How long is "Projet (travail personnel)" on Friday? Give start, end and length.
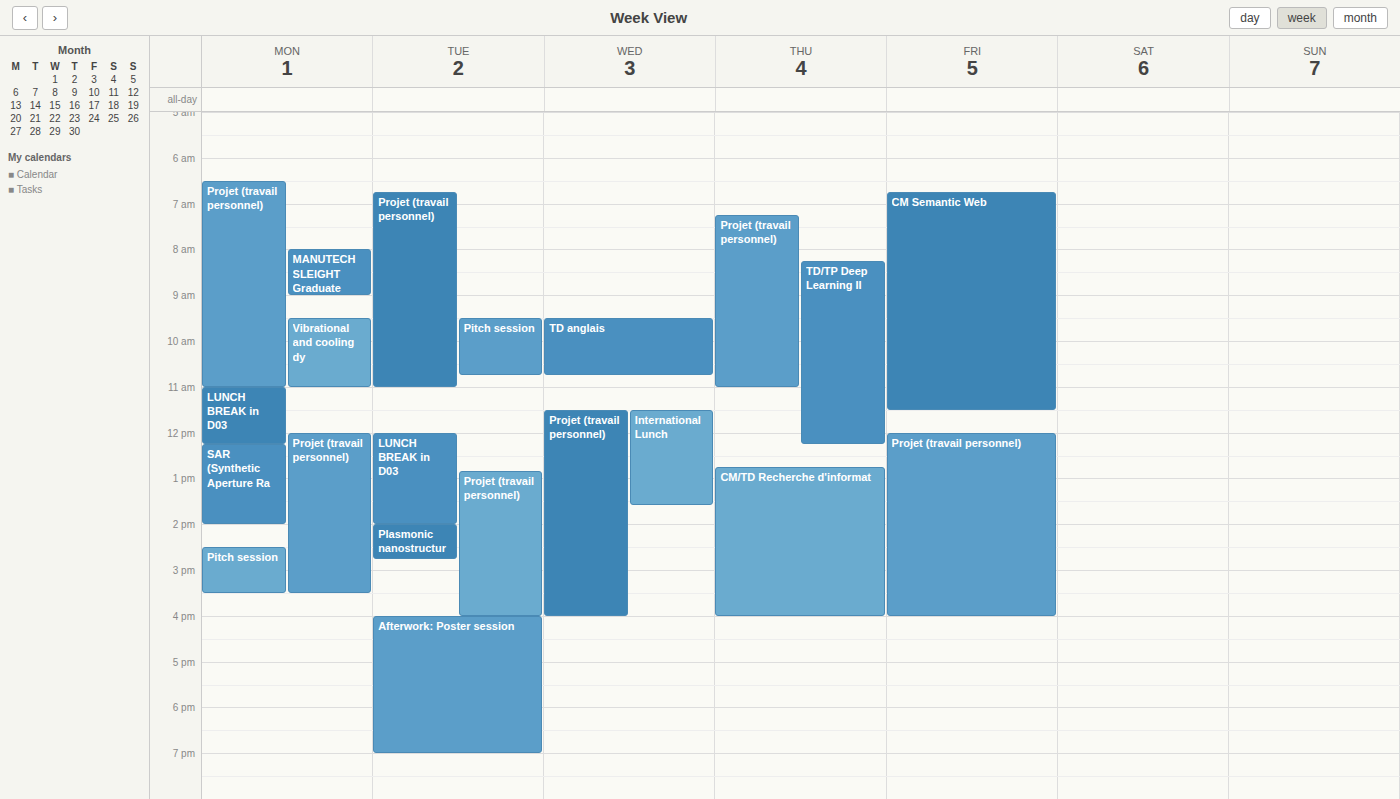
12:00 to 16:00, 4 hours